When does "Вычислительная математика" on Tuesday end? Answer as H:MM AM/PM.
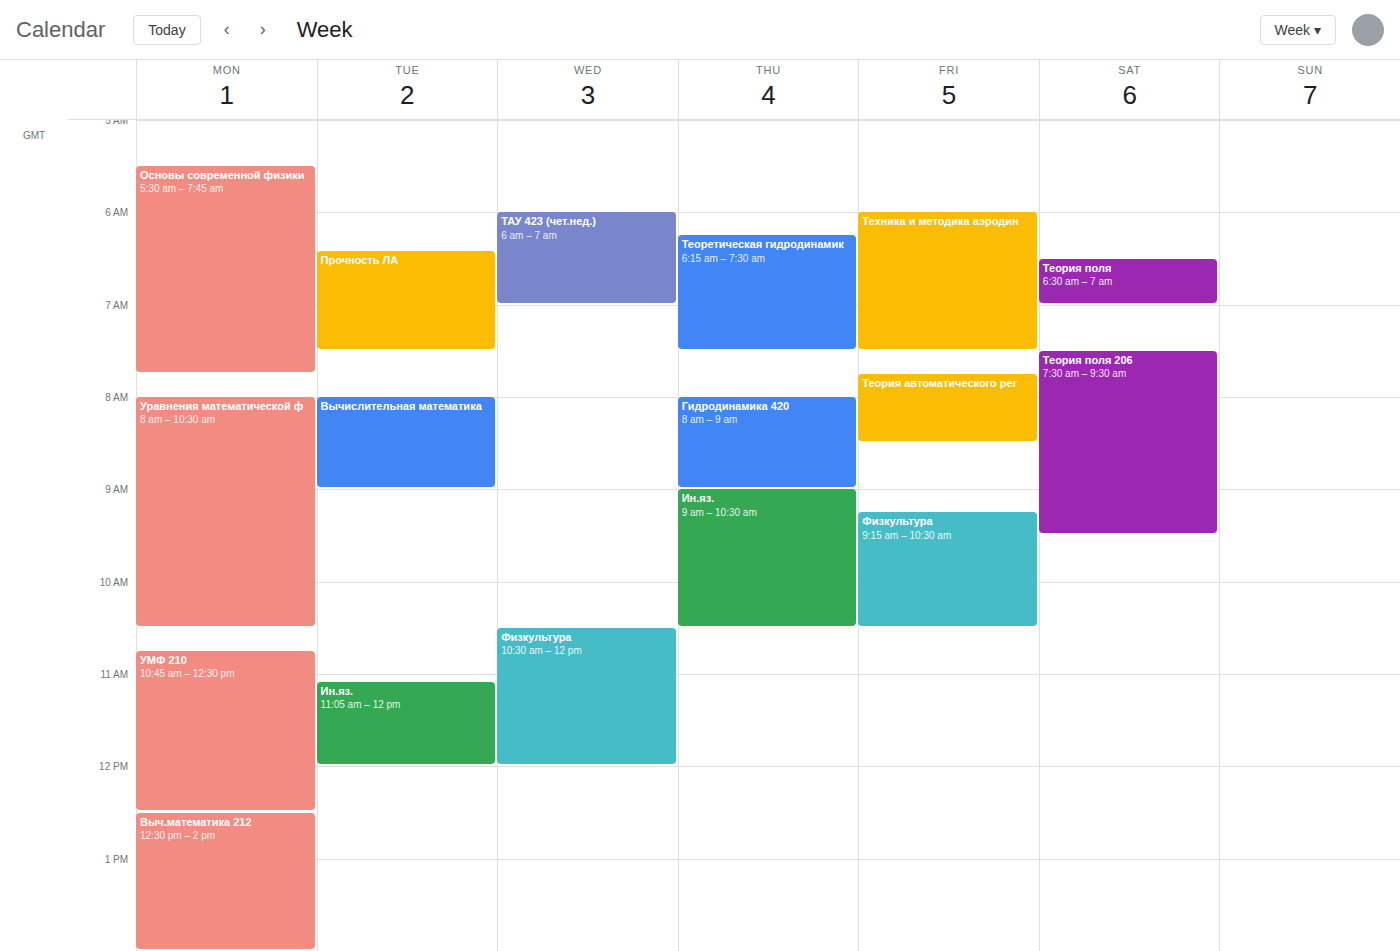
9:00 AM